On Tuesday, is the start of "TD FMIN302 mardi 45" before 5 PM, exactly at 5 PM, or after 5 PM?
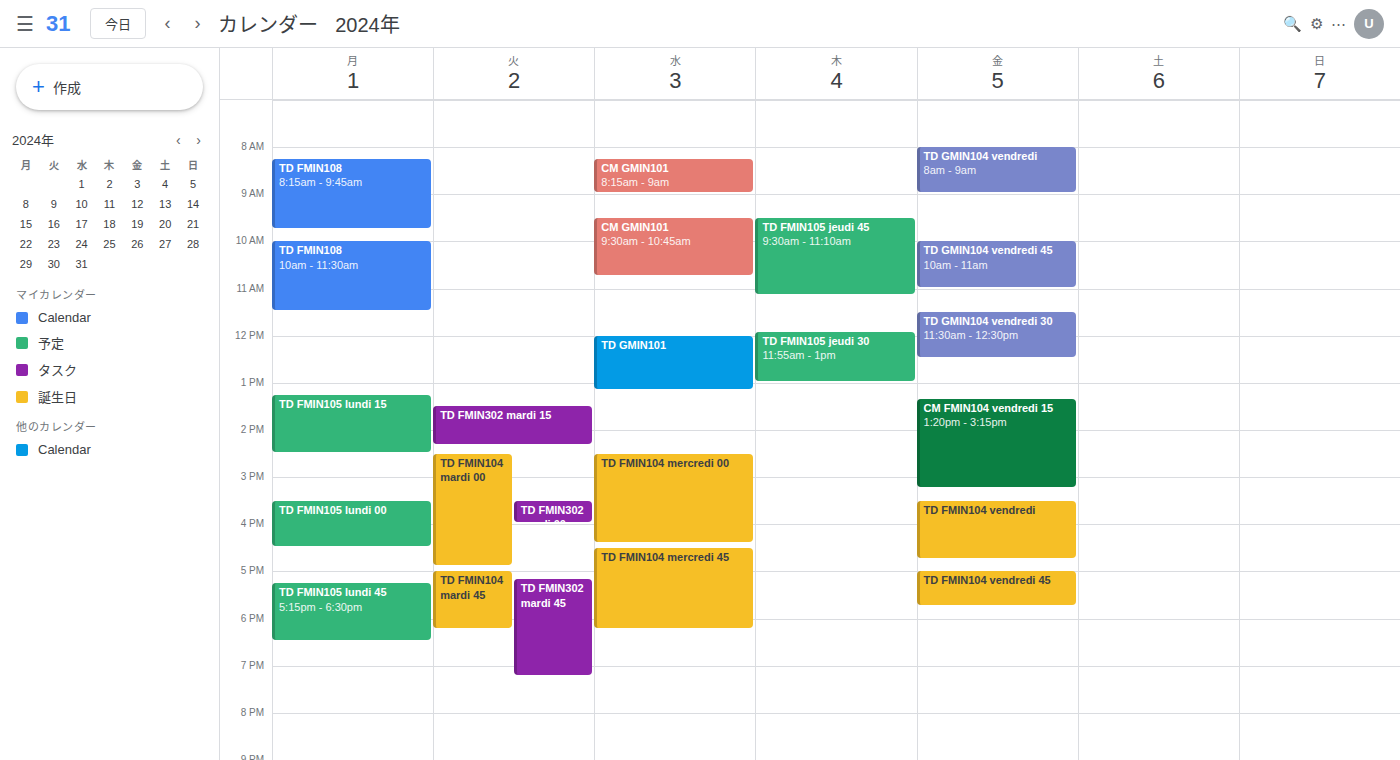
5:10 PM -- after 5 PM, 10 minutes below the 5 PM line.